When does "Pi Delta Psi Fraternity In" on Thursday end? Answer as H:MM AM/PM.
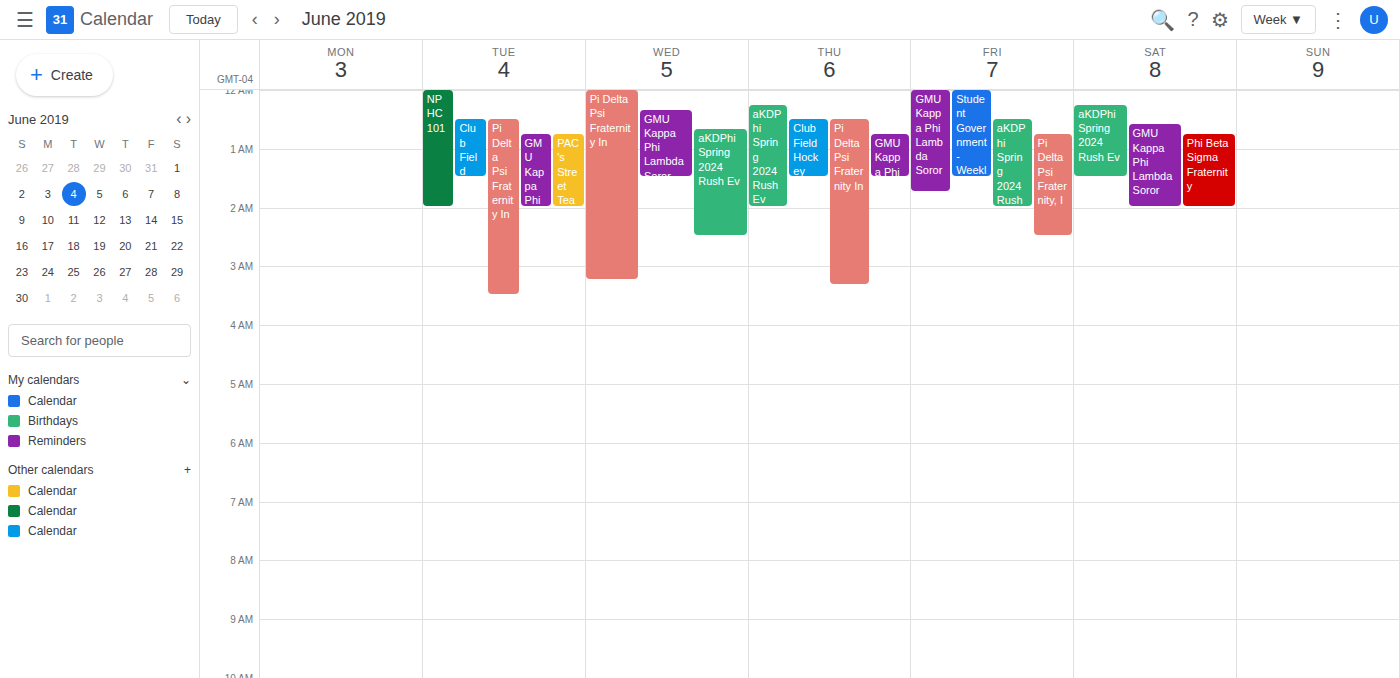
3:20 AM